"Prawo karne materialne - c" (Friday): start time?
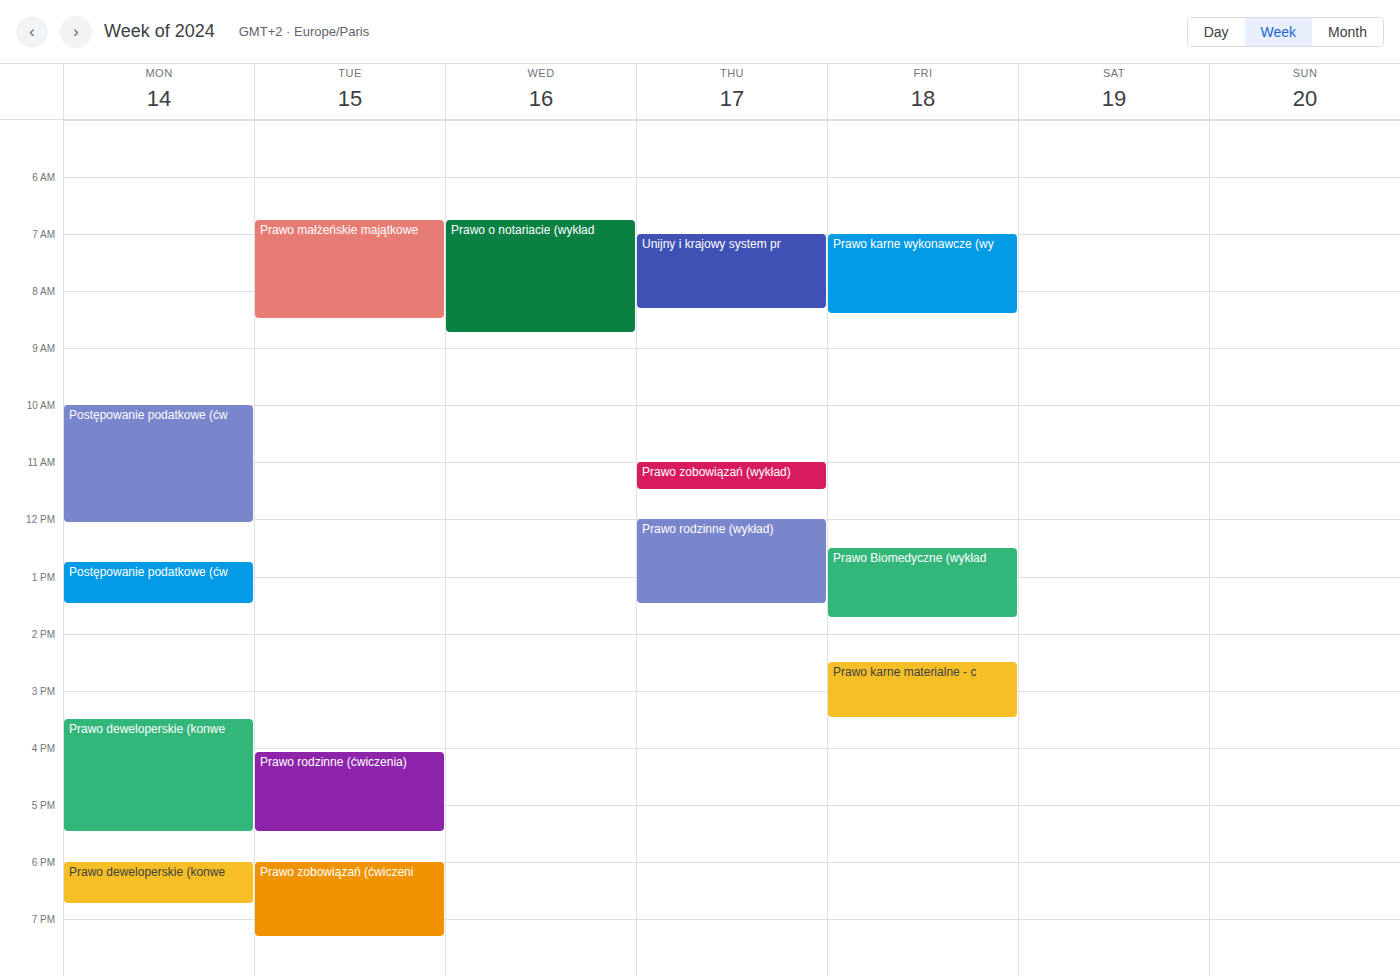
2:30 PM